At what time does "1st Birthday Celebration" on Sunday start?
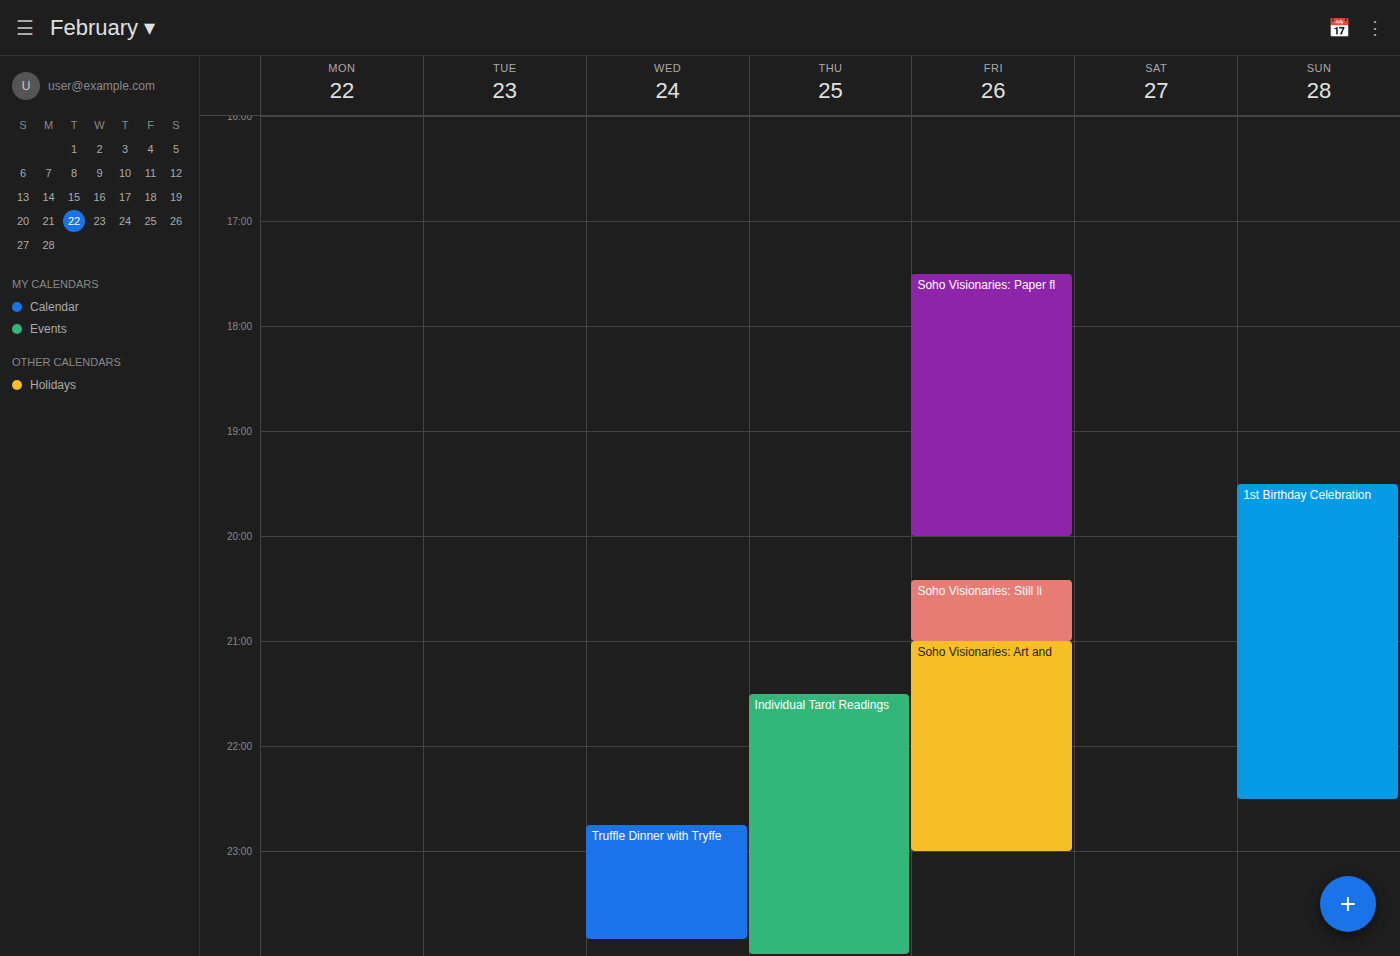
7:30 PM